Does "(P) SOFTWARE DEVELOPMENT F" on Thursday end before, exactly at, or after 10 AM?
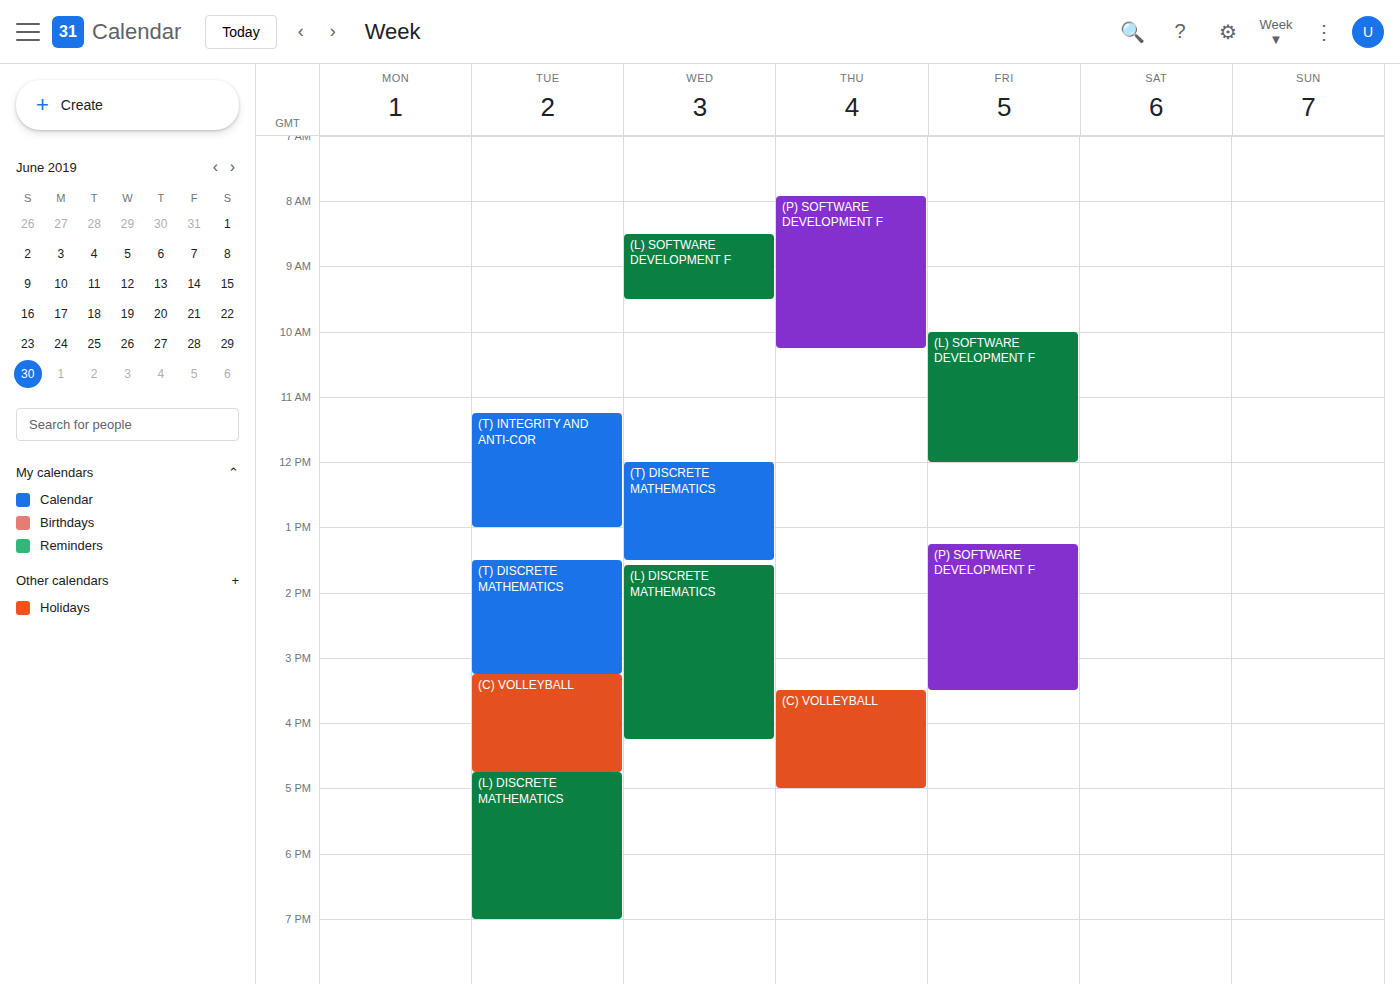
10:15 AM -- after 10 AM, 15 minutes below the 10 AM line.